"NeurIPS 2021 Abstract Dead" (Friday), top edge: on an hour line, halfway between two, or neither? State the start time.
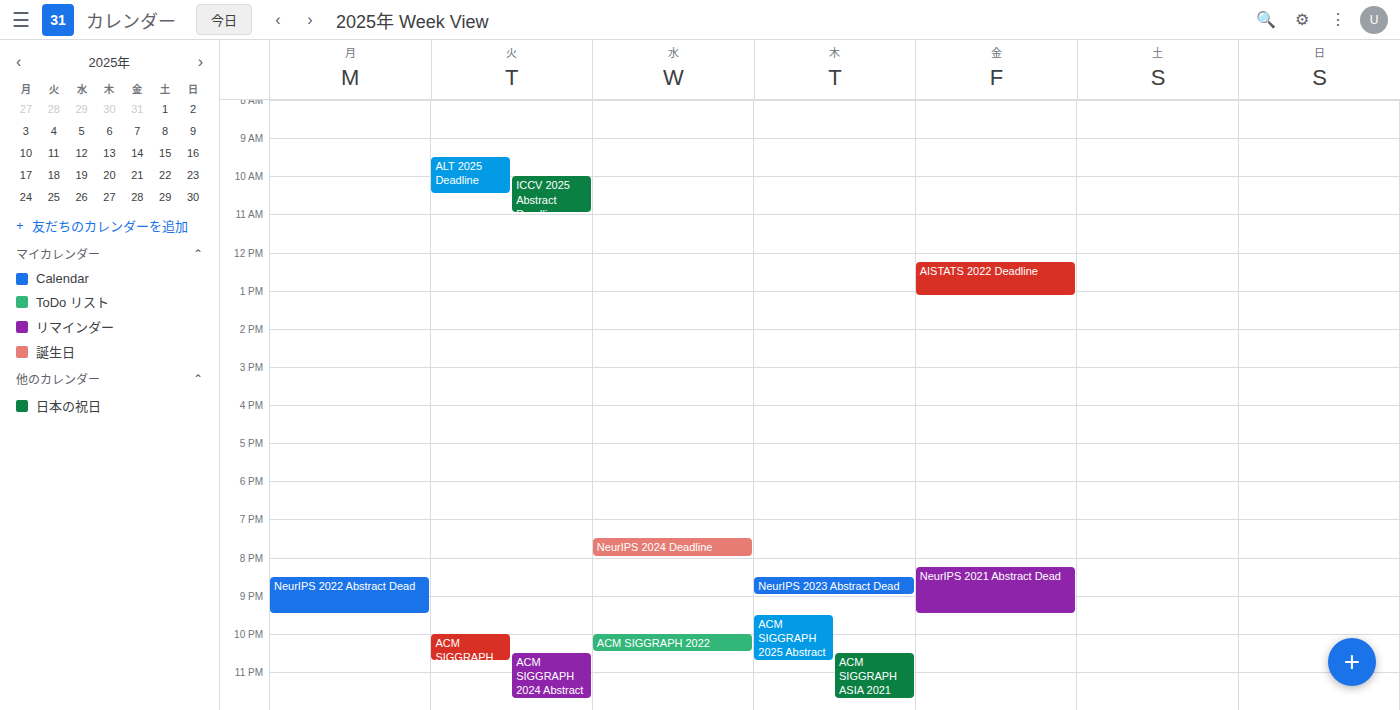
20:15 -- neither: a quarter of the way from the 20:00 line to the 21:00 line.